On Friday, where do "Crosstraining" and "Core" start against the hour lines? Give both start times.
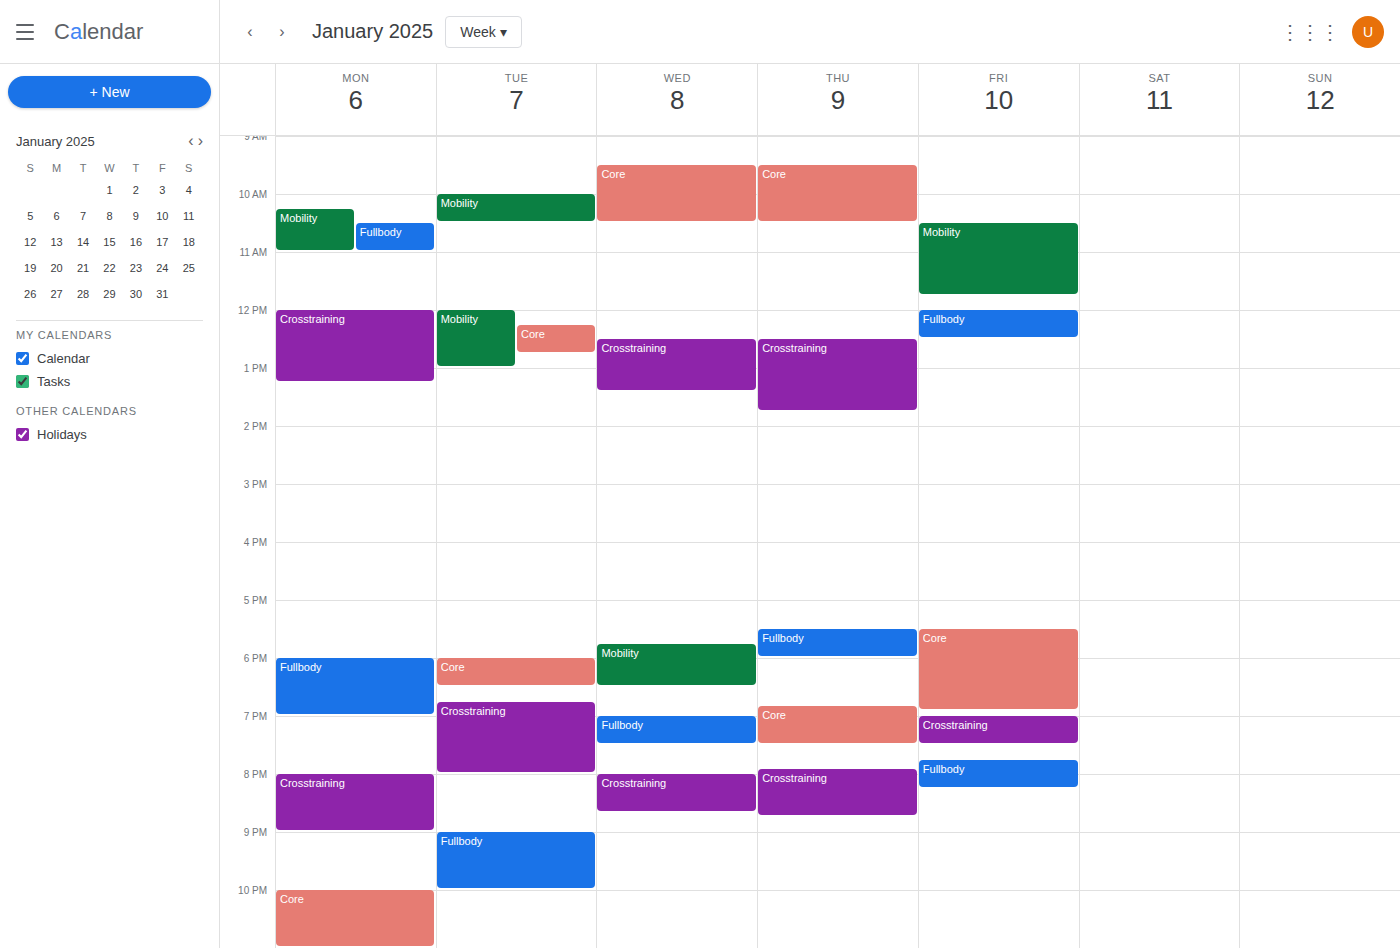
"Crosstraining": 7:00 PM, exactly on the 7 PM line. "Core": 5:30 PM, halfway between the 5 PM and 6 PM lines.